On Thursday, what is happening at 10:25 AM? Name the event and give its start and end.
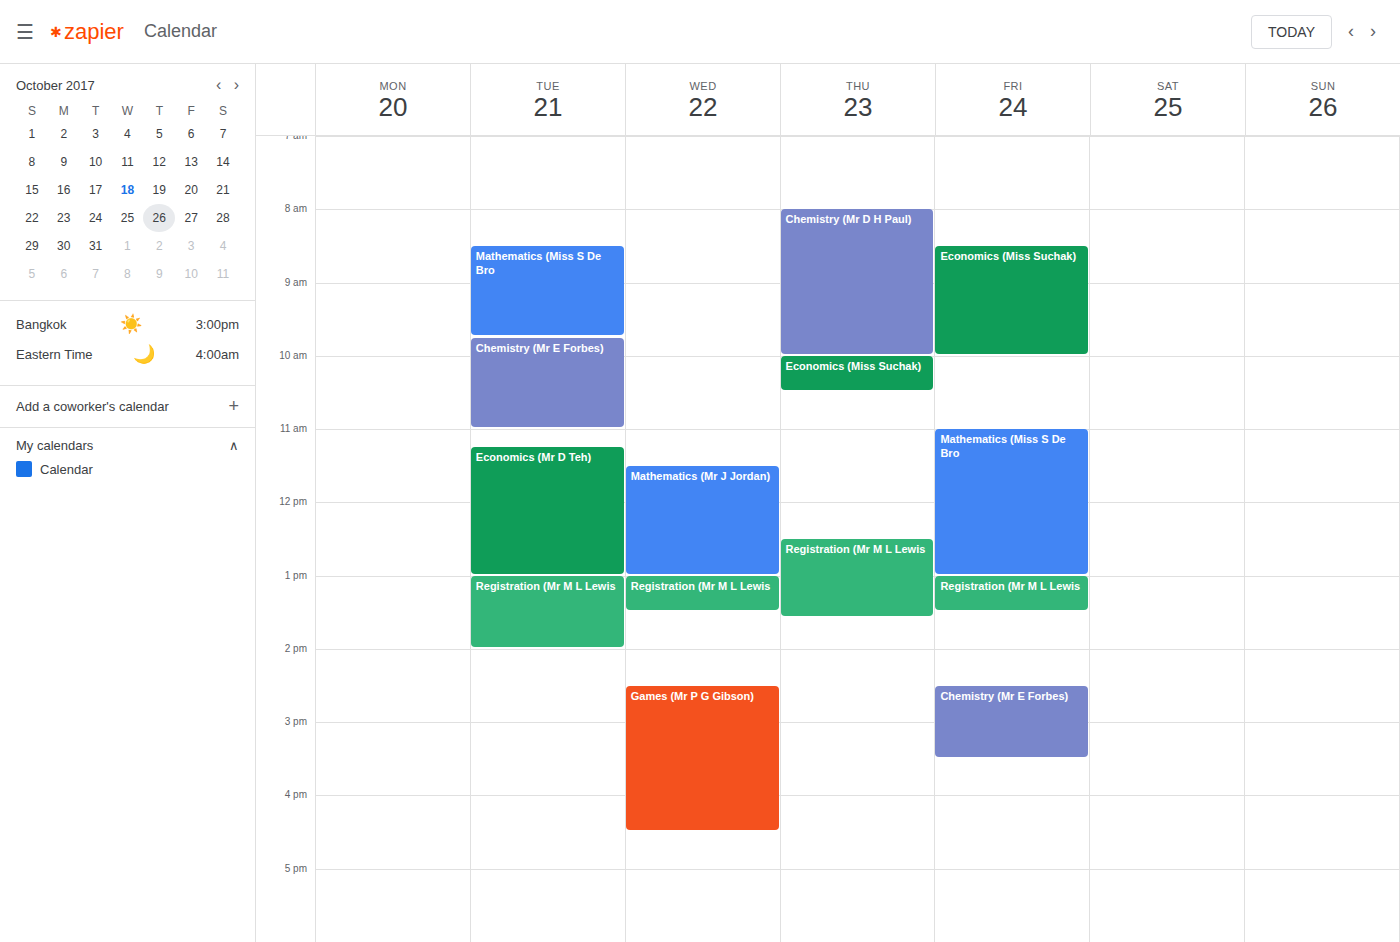
"Economics (Miss Suchak)", 10:00 AM to 10:30 AM